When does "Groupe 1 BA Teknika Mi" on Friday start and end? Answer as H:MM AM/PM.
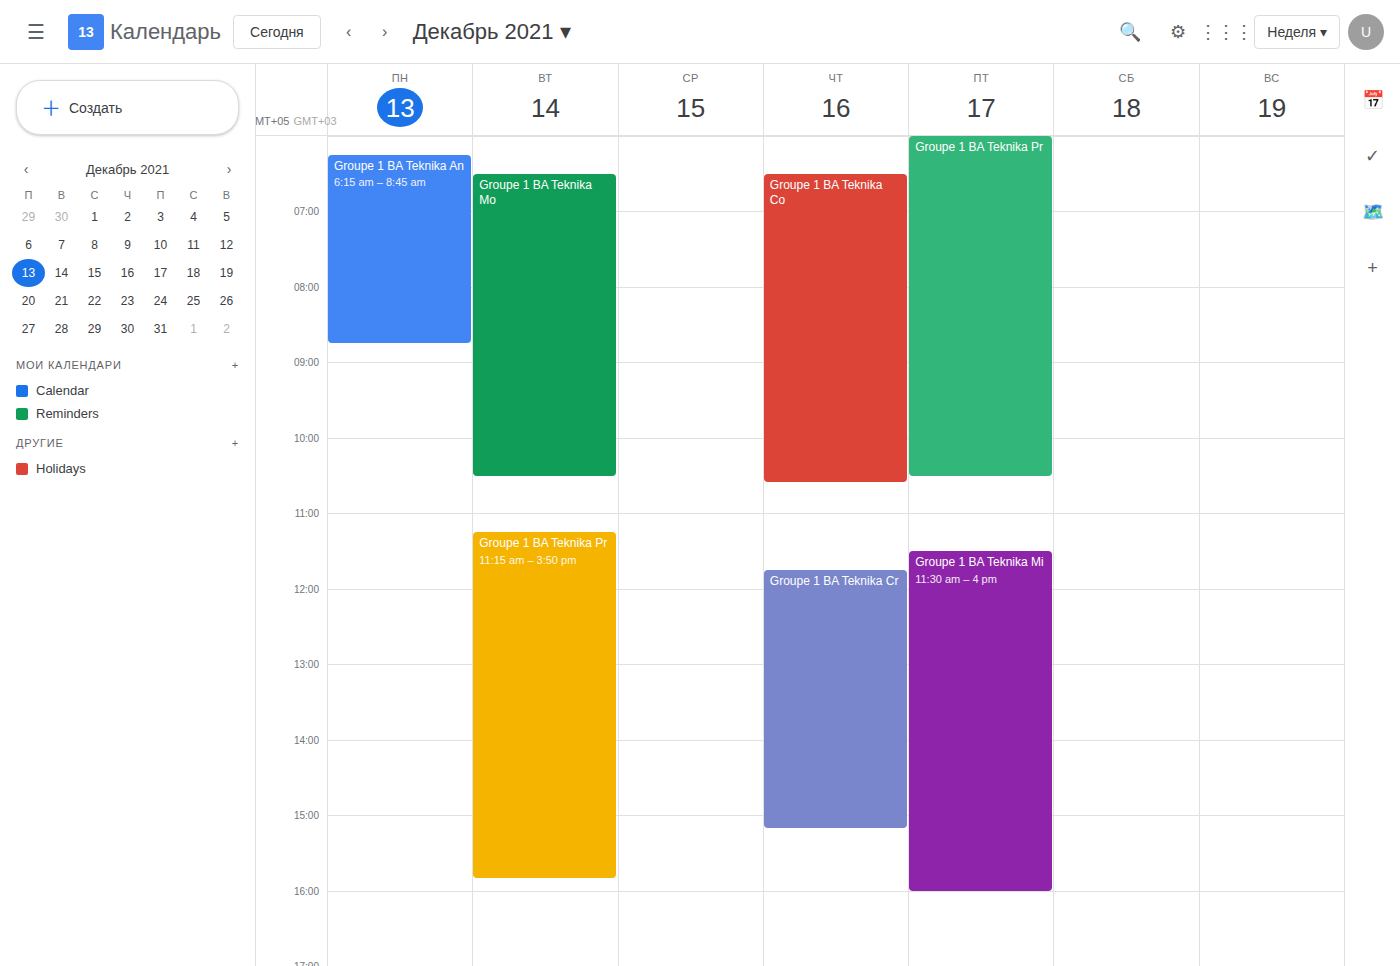
11:30 AM to 4:00 PM